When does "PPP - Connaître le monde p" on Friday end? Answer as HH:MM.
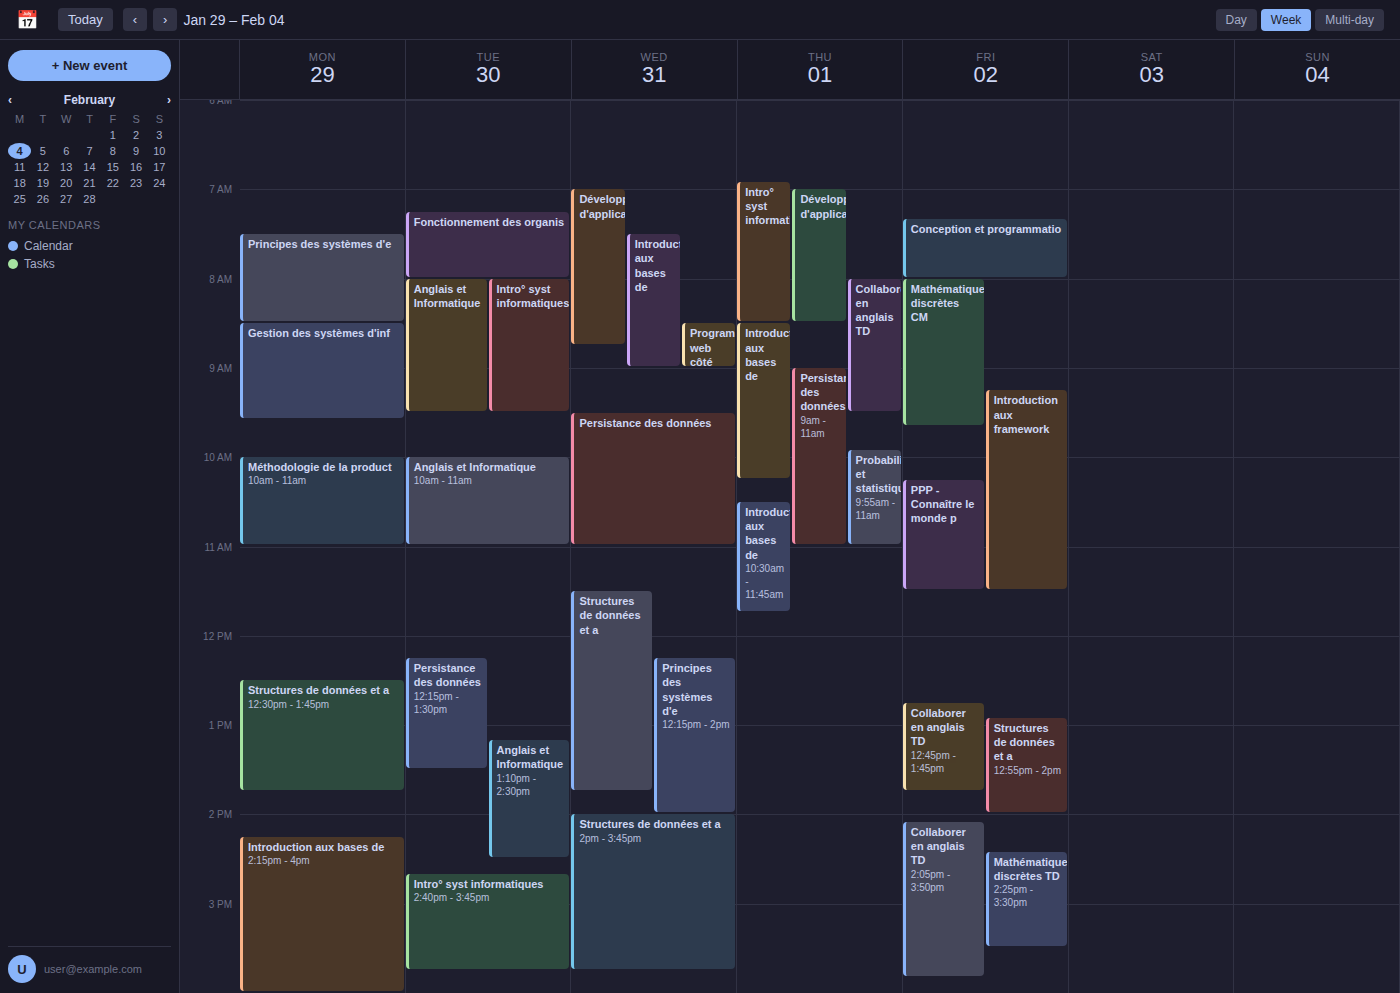
11:30